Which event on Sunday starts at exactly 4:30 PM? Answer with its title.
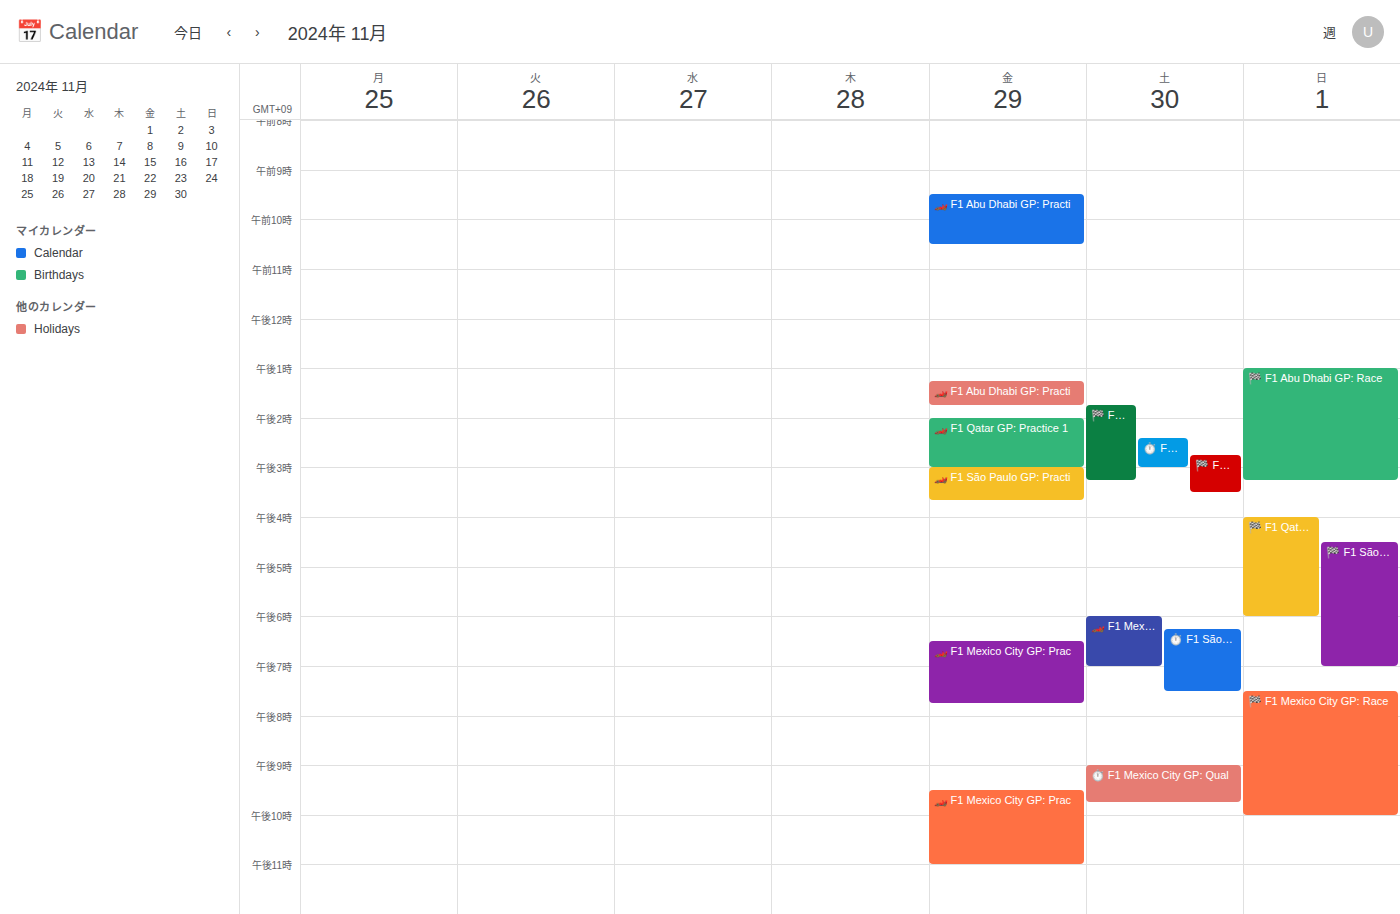
"🏁 F1 São Paulo GP: Race"